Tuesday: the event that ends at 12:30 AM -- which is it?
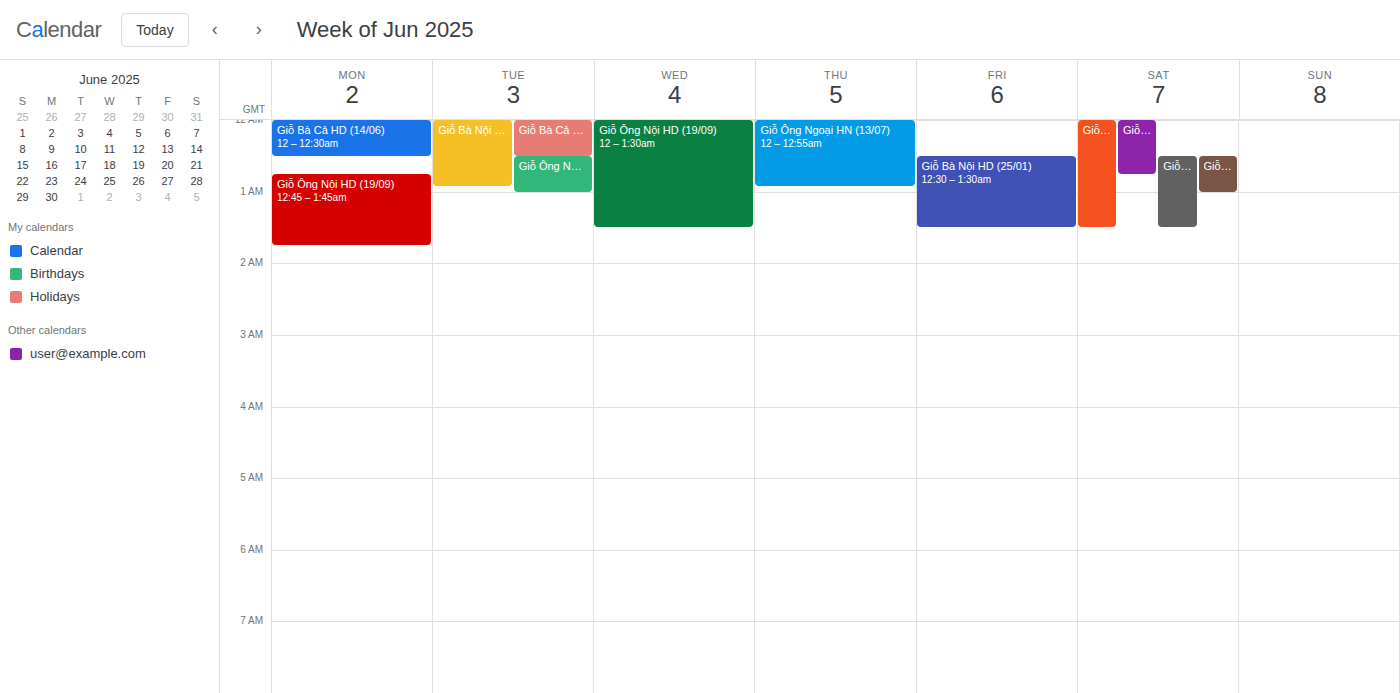
"Giỗ Bà Cả HD (14/06)"